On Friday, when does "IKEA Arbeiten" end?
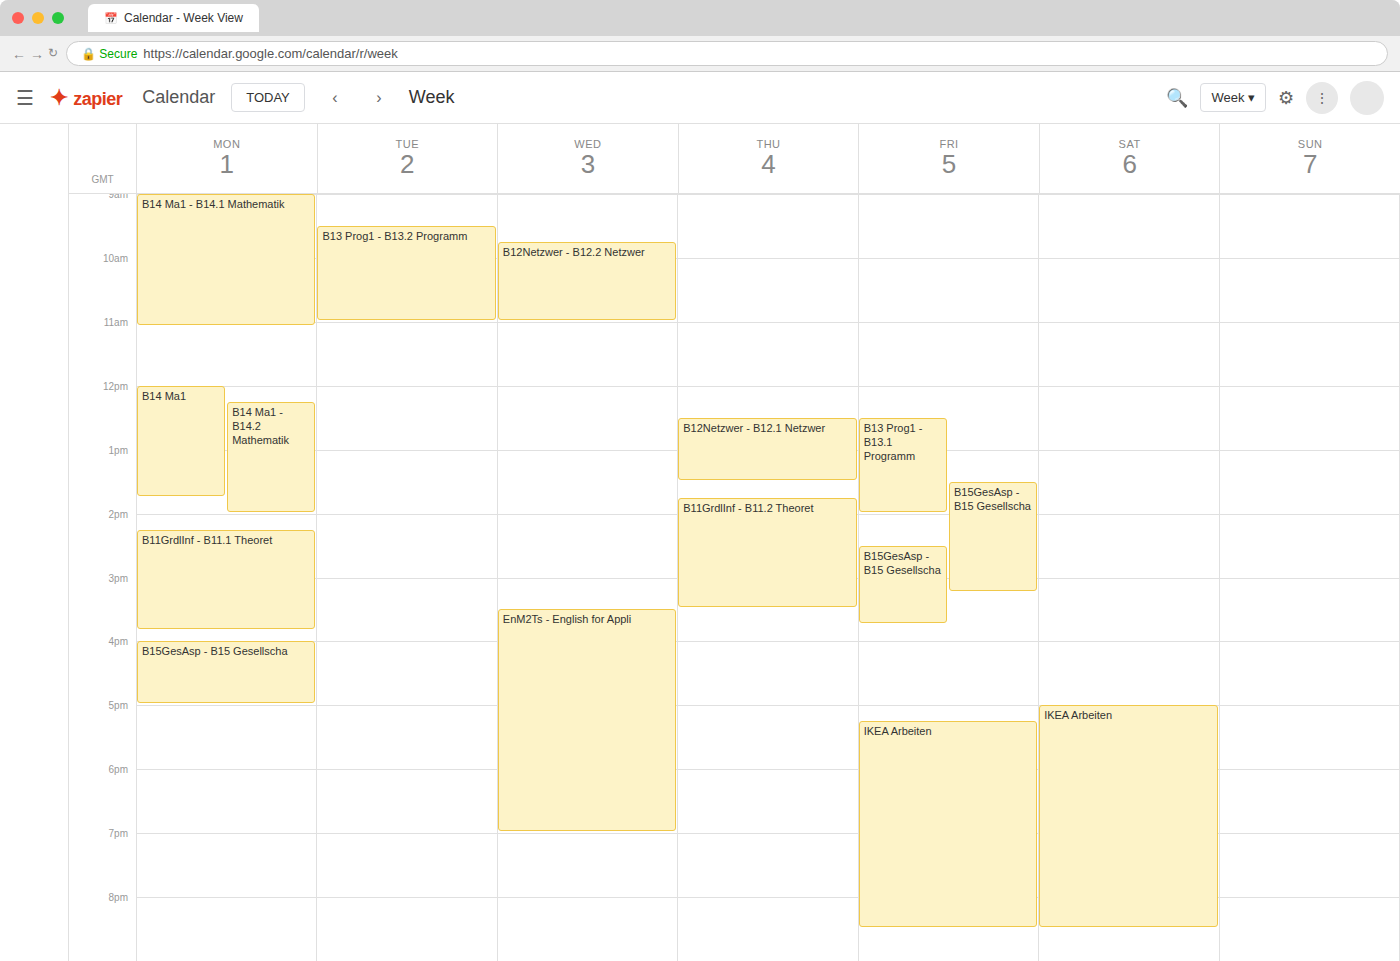
8:30 PM